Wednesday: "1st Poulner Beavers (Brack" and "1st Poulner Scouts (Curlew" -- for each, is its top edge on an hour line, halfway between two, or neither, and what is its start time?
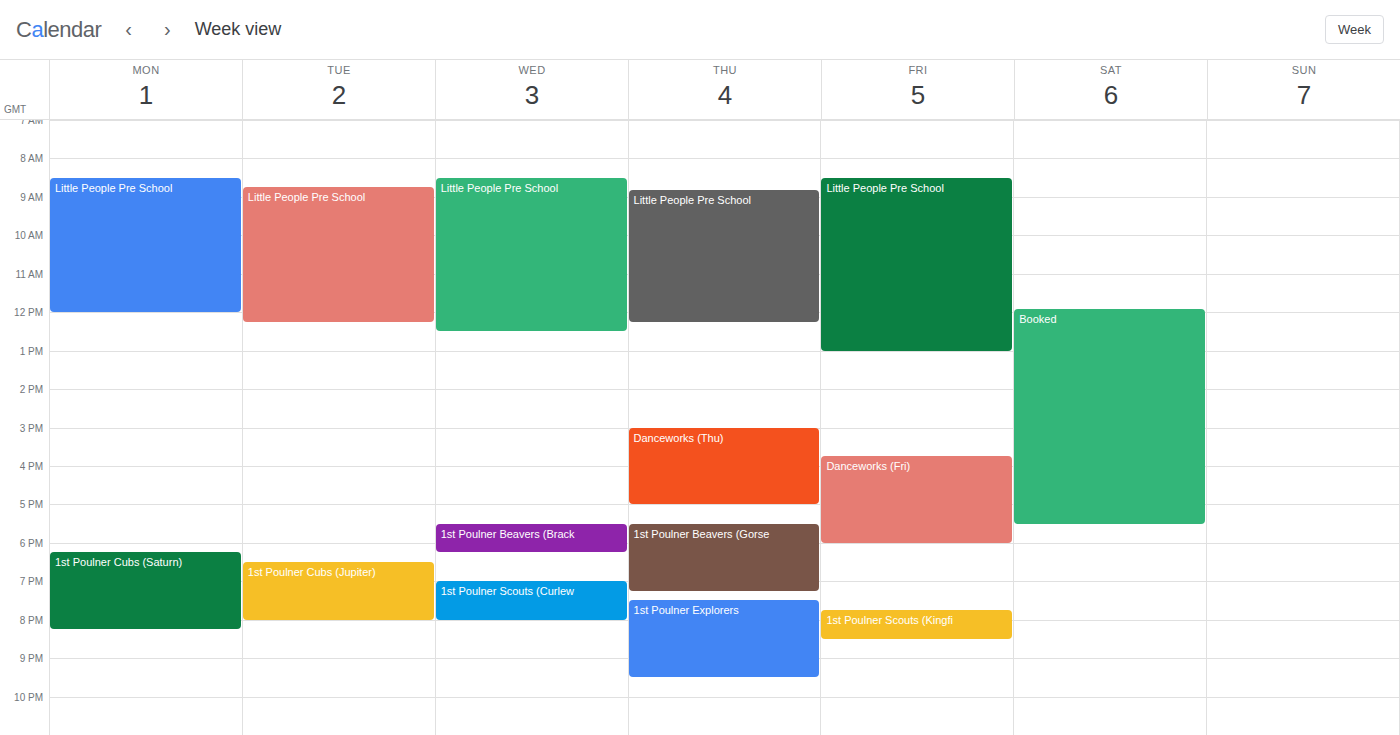
"1st Poulner Beavers (Brack": 5:30 PM, halfway between the 5 PM and 6 PM lines. "1st Poulner Scouts (Curlew": 7:00 PM, exactly on the 7 PM line.